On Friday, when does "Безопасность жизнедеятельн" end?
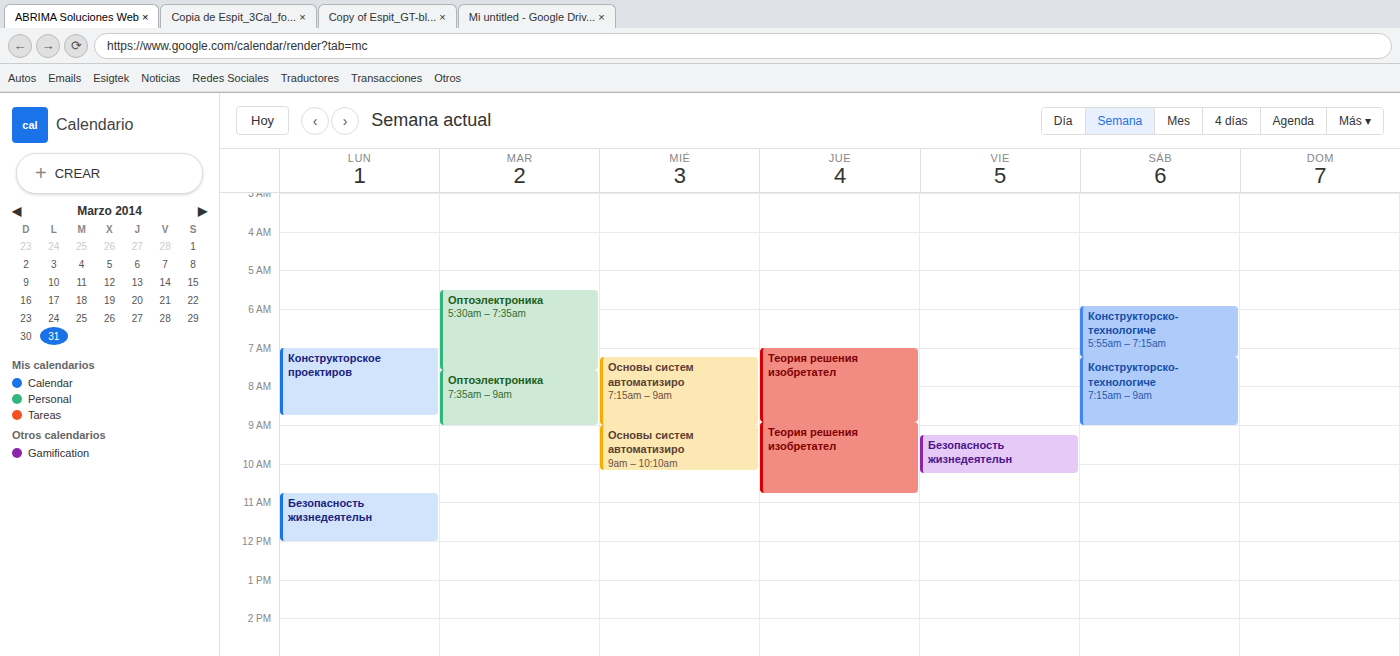
10:15